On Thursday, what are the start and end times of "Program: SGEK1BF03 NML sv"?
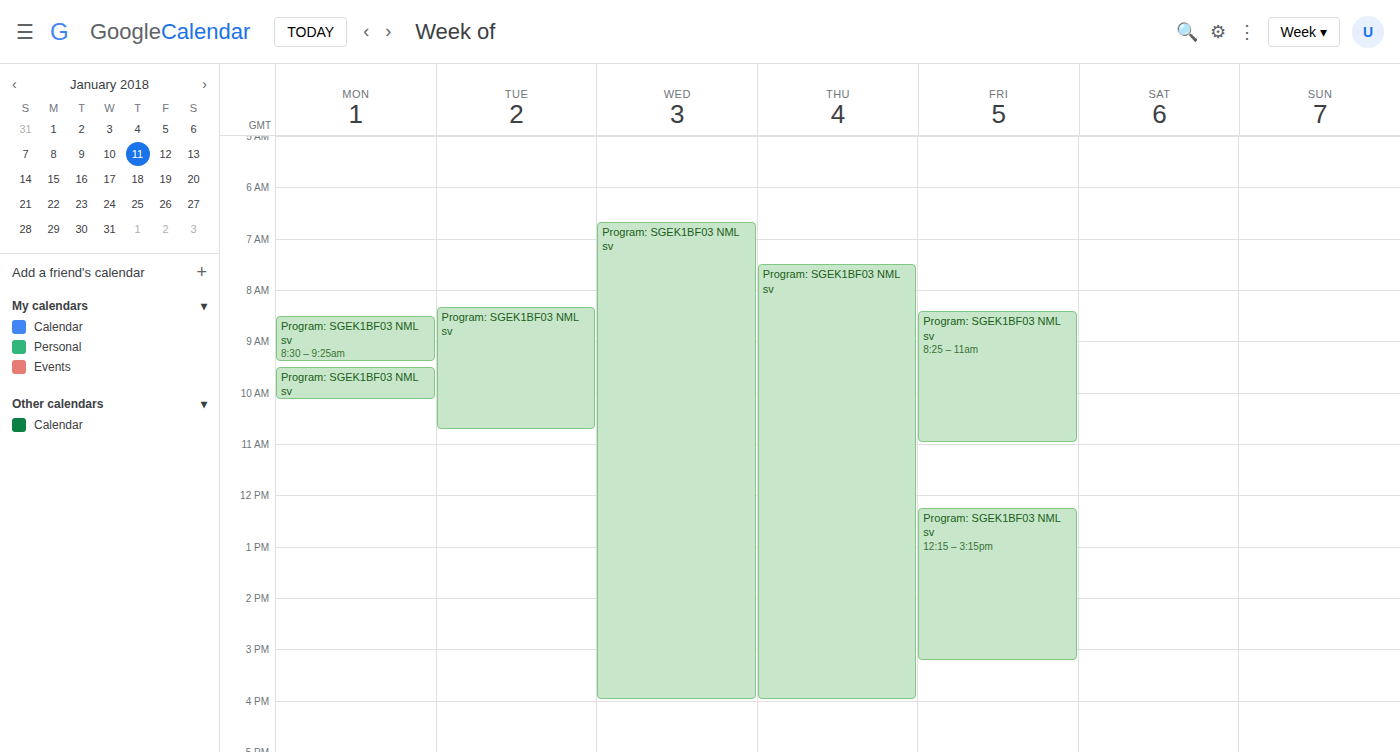
7:30 AM to 4:00 PM